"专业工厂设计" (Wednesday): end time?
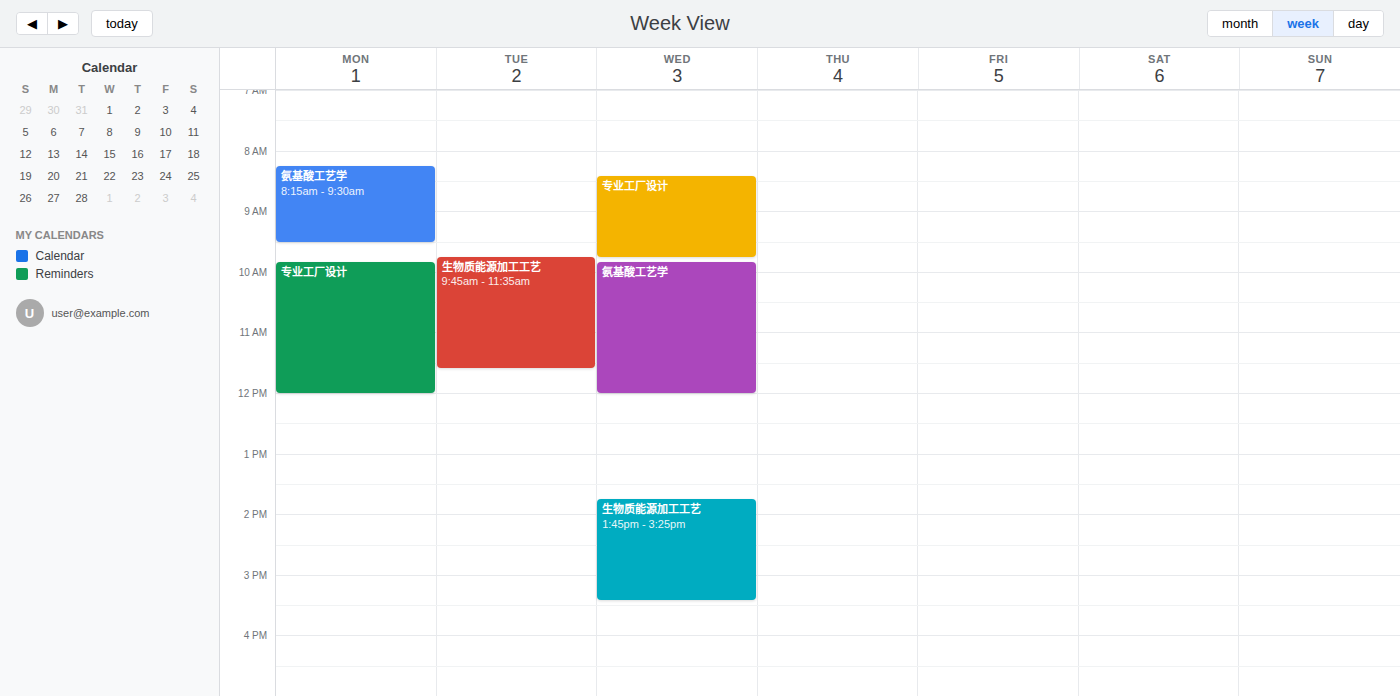
9:45 AM